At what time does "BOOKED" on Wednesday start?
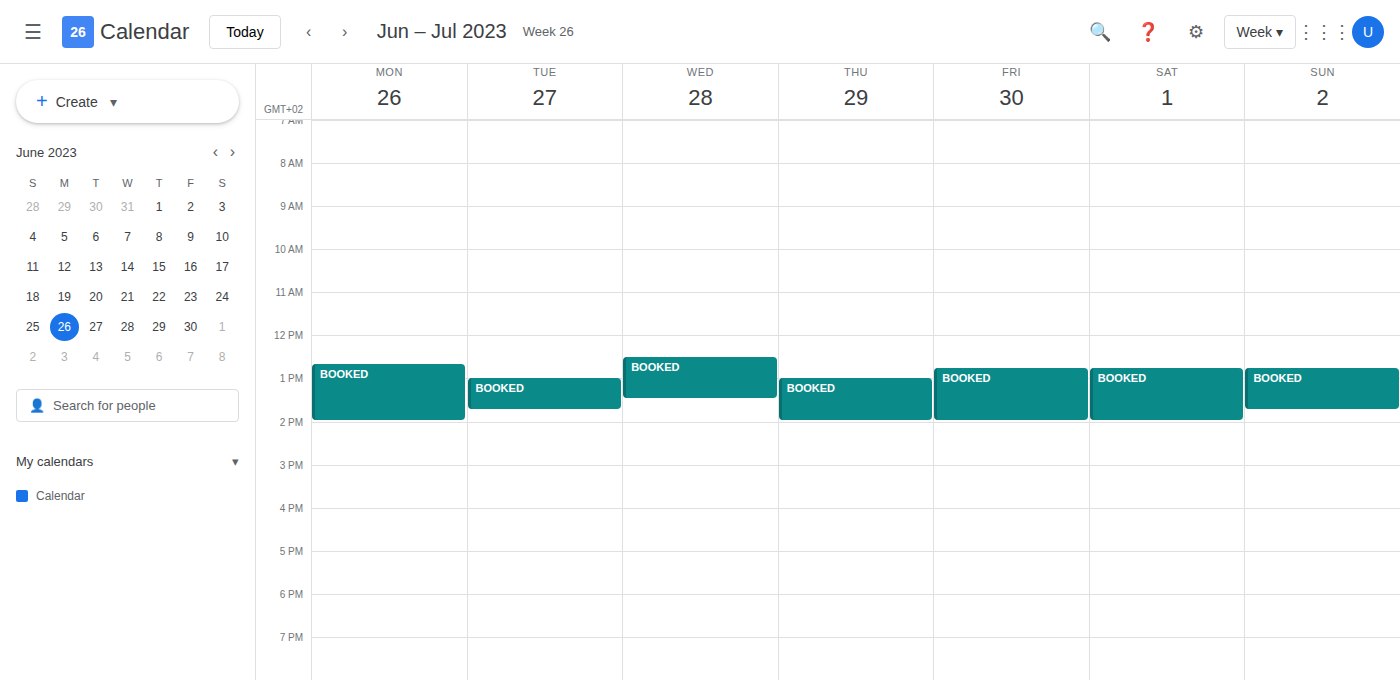
12:30 PM